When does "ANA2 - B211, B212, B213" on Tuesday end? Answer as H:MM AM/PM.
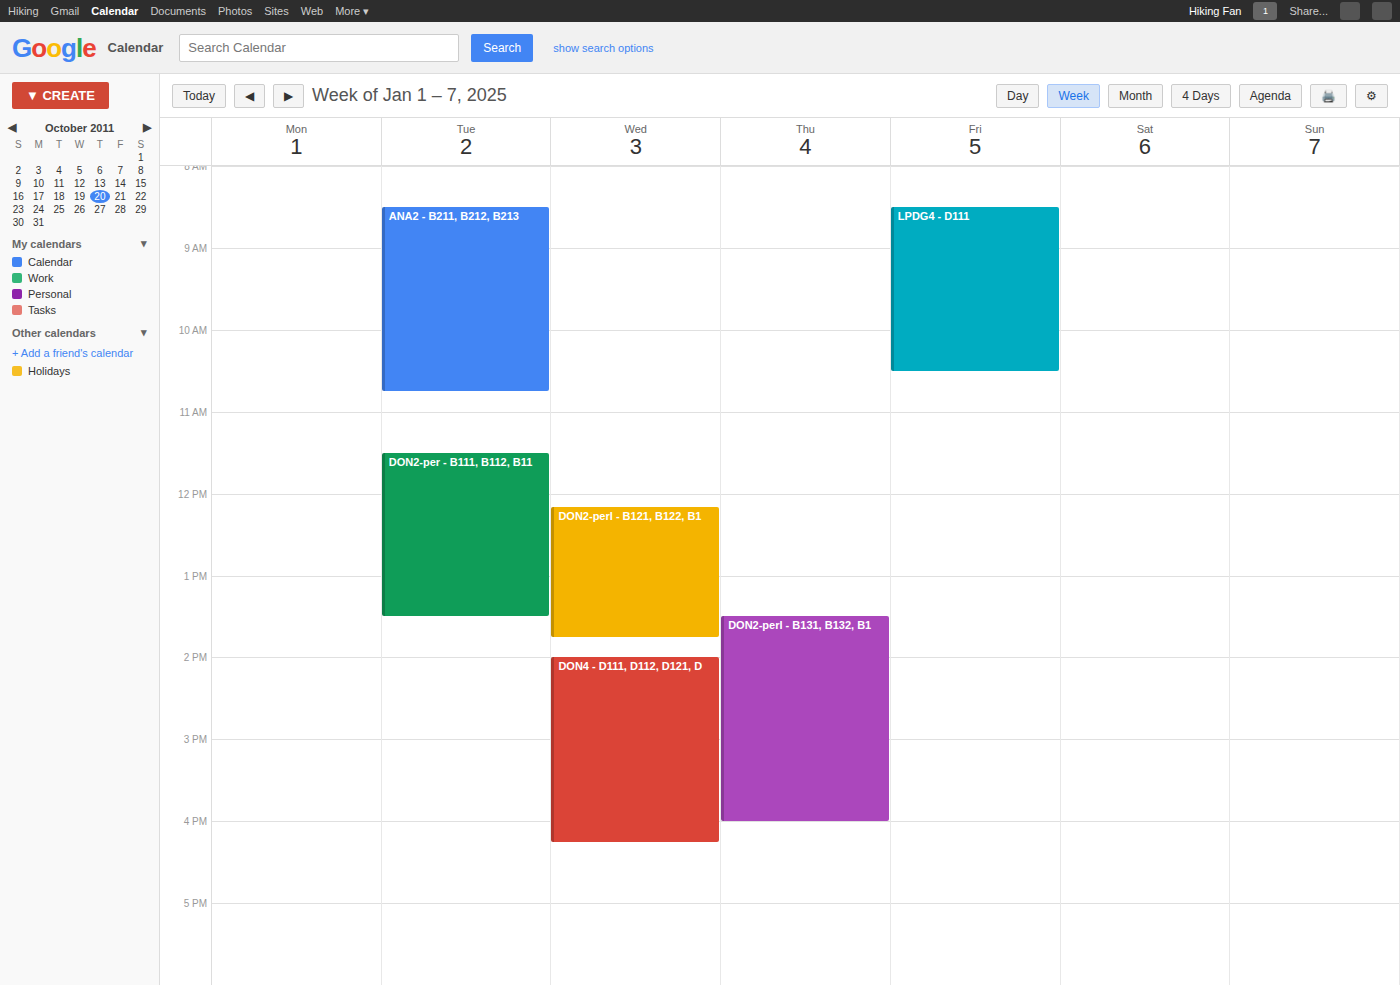
10:45 AM